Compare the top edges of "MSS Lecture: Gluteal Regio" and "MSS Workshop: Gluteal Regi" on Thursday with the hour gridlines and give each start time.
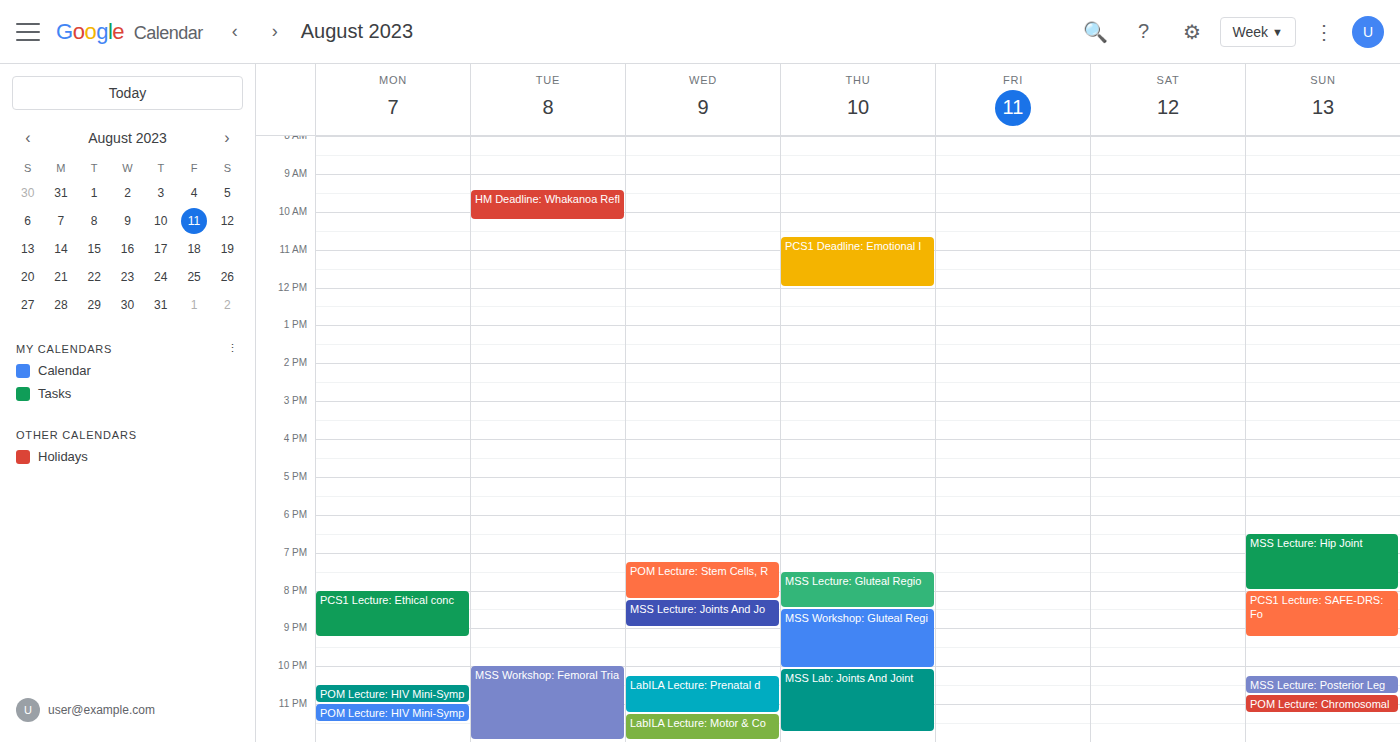
"MSS Lecture: Gluteal Regio": 7:30 PM, halfway between the 7 PM and 8 PM lines. "MSS Workshop: Gluteal Regi": 8:30 PM, halfway between the 8 PM and 9 PM lines.